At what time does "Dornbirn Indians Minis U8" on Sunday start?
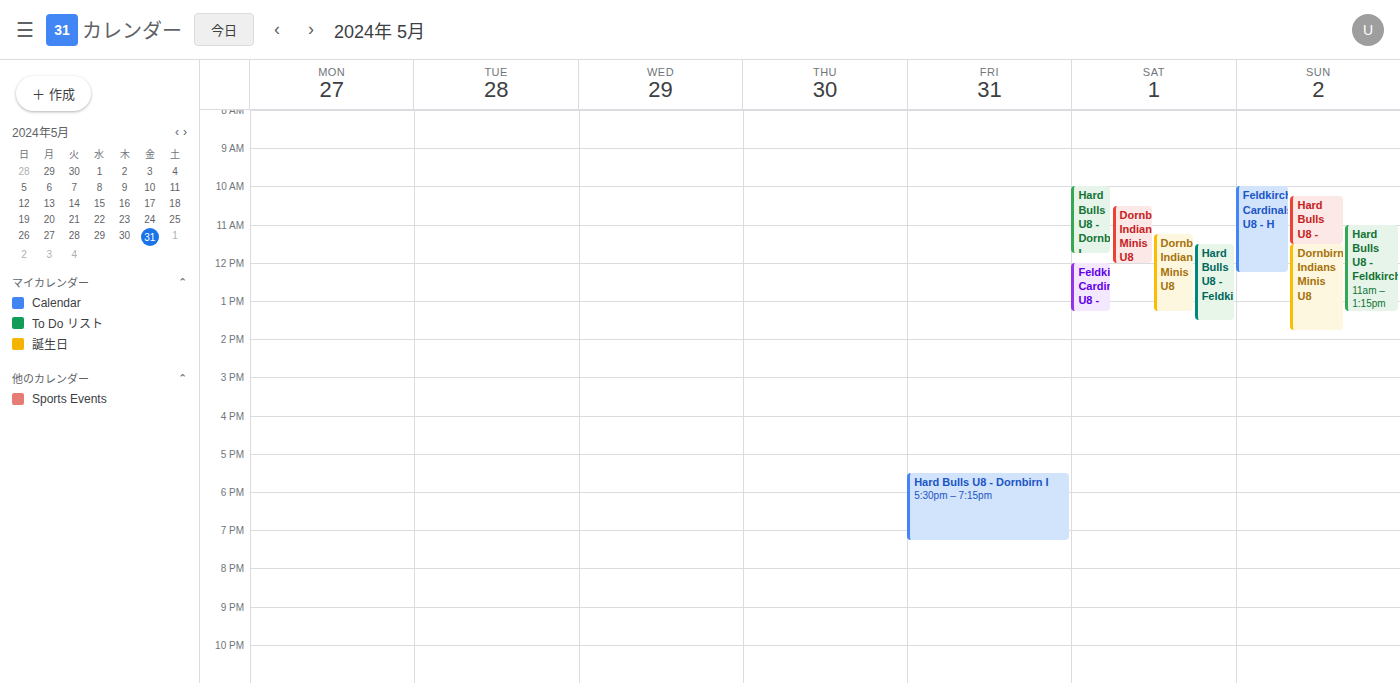
11:30 AM